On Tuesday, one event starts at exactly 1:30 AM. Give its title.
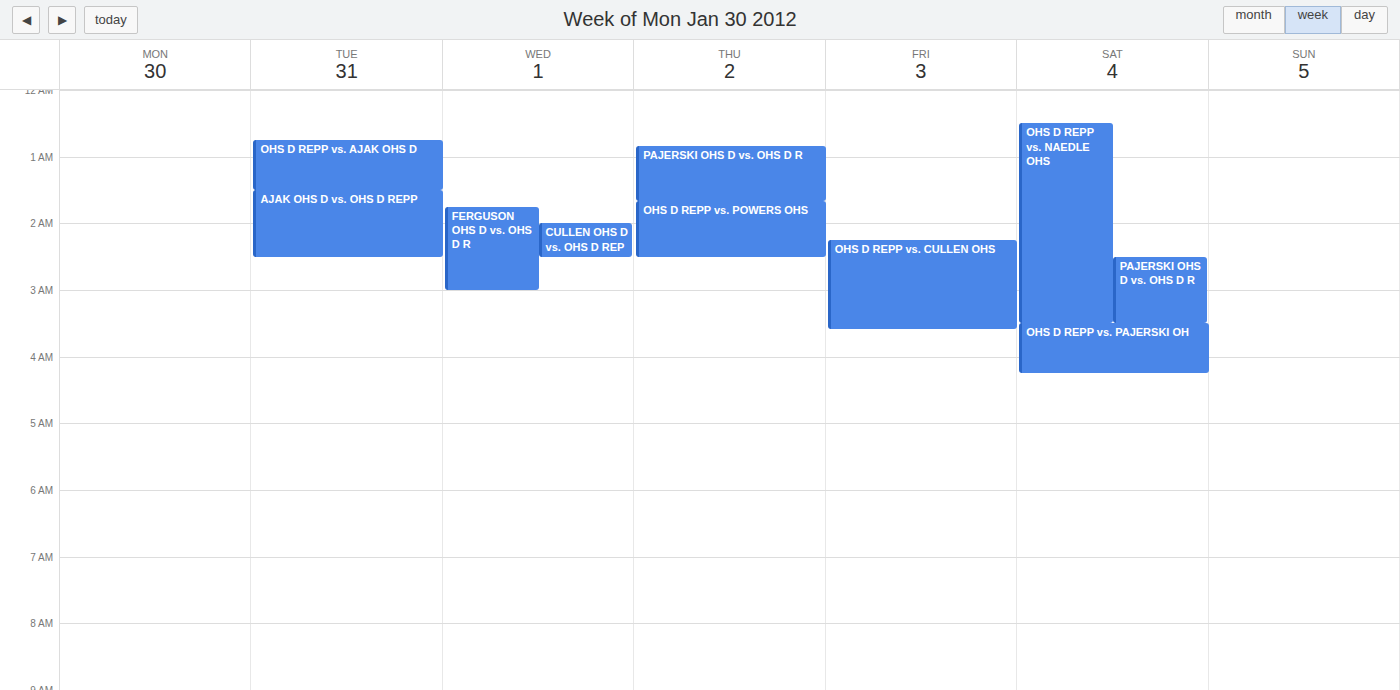
"AJAK OHS D vs. OHS D REPP"